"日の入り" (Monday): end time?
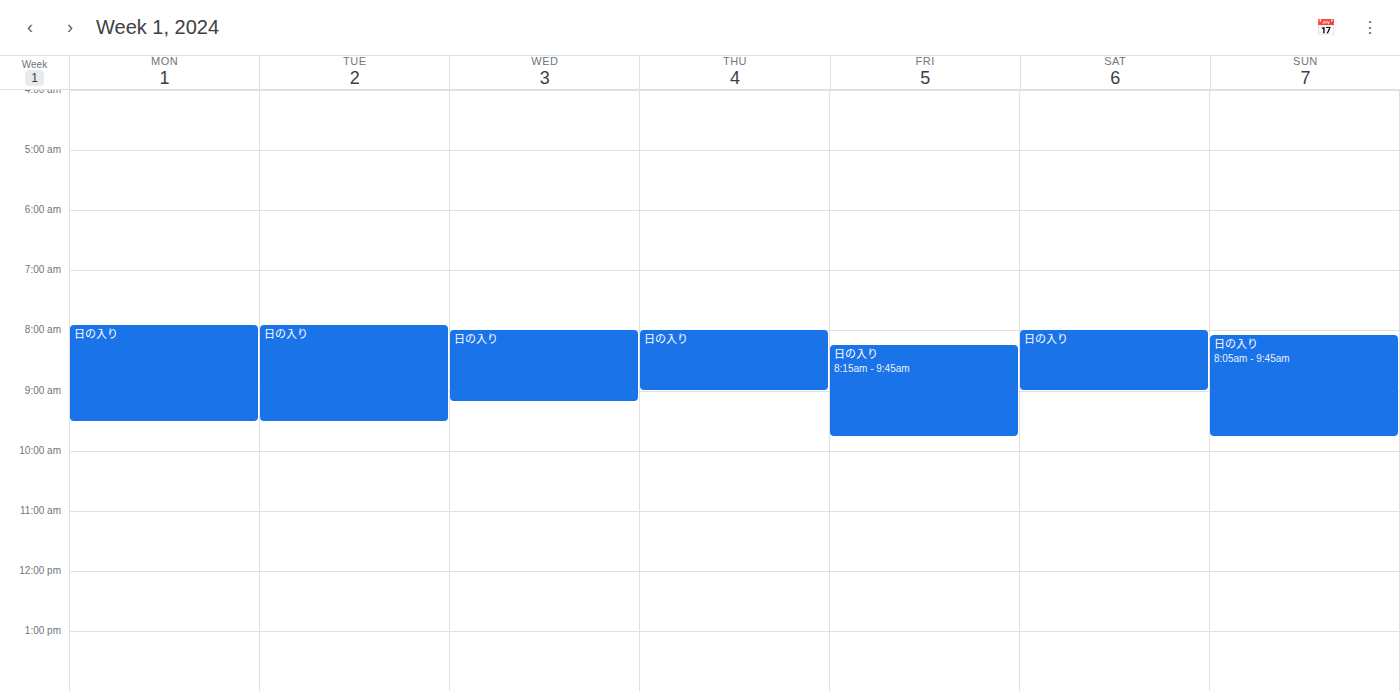
9:30 AM